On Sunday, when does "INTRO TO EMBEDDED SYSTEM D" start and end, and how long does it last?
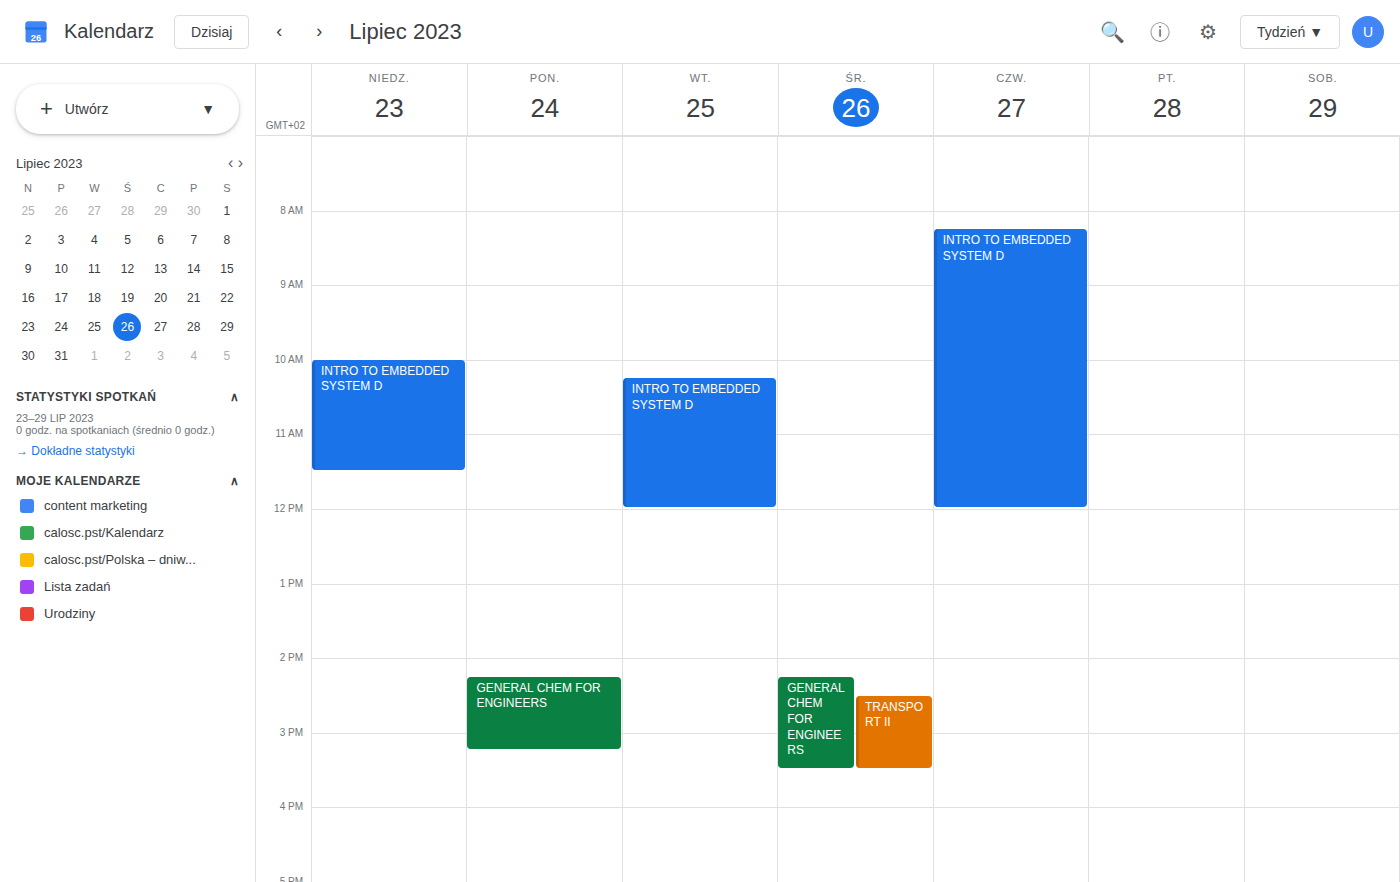
10:00 AM to 11:30 AM, 1 hour 30 minutes